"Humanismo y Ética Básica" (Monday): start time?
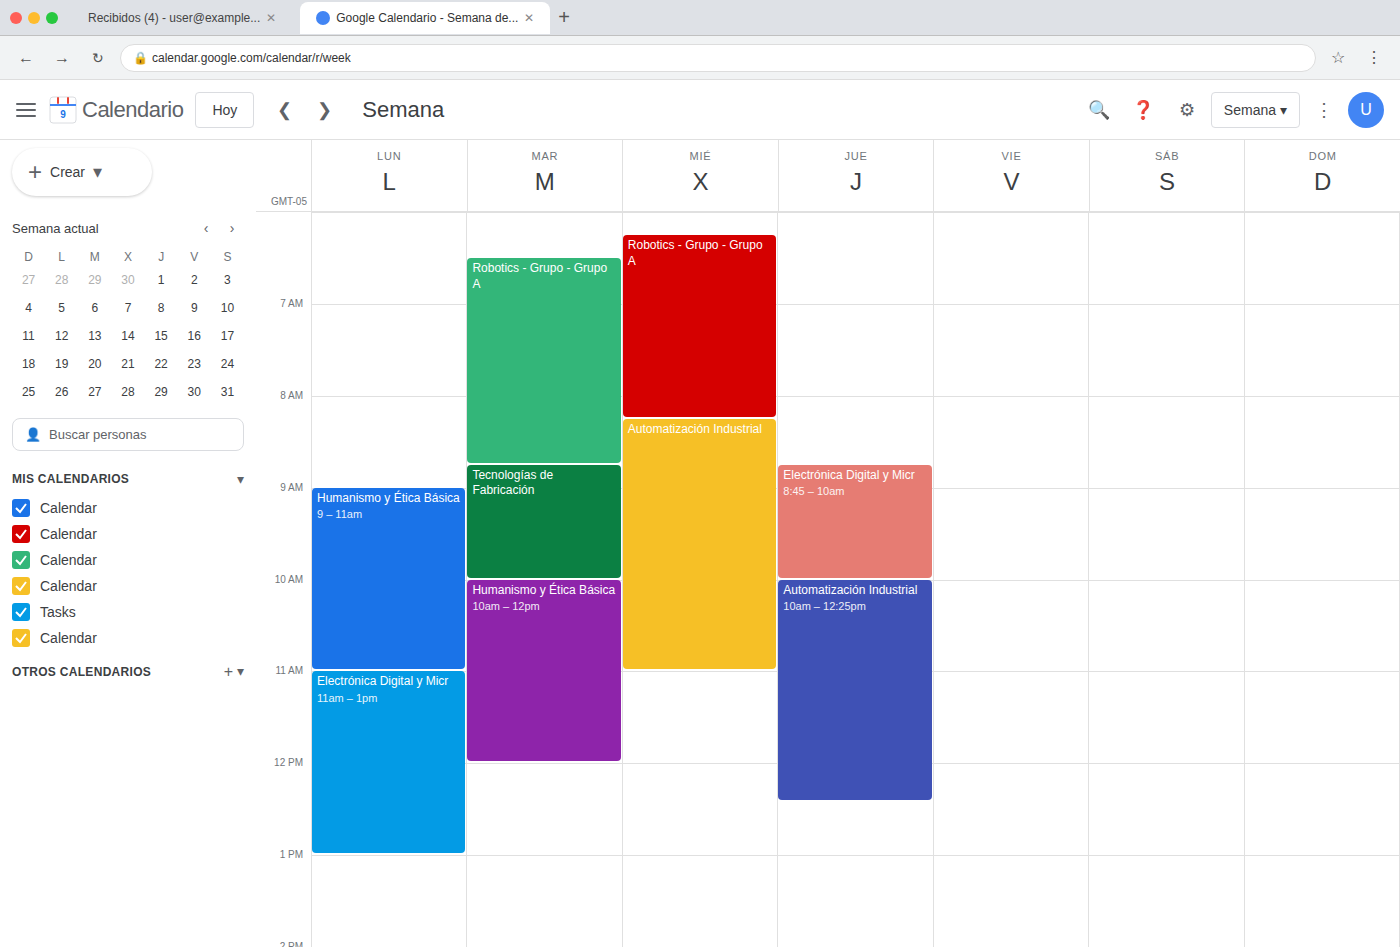
09:00